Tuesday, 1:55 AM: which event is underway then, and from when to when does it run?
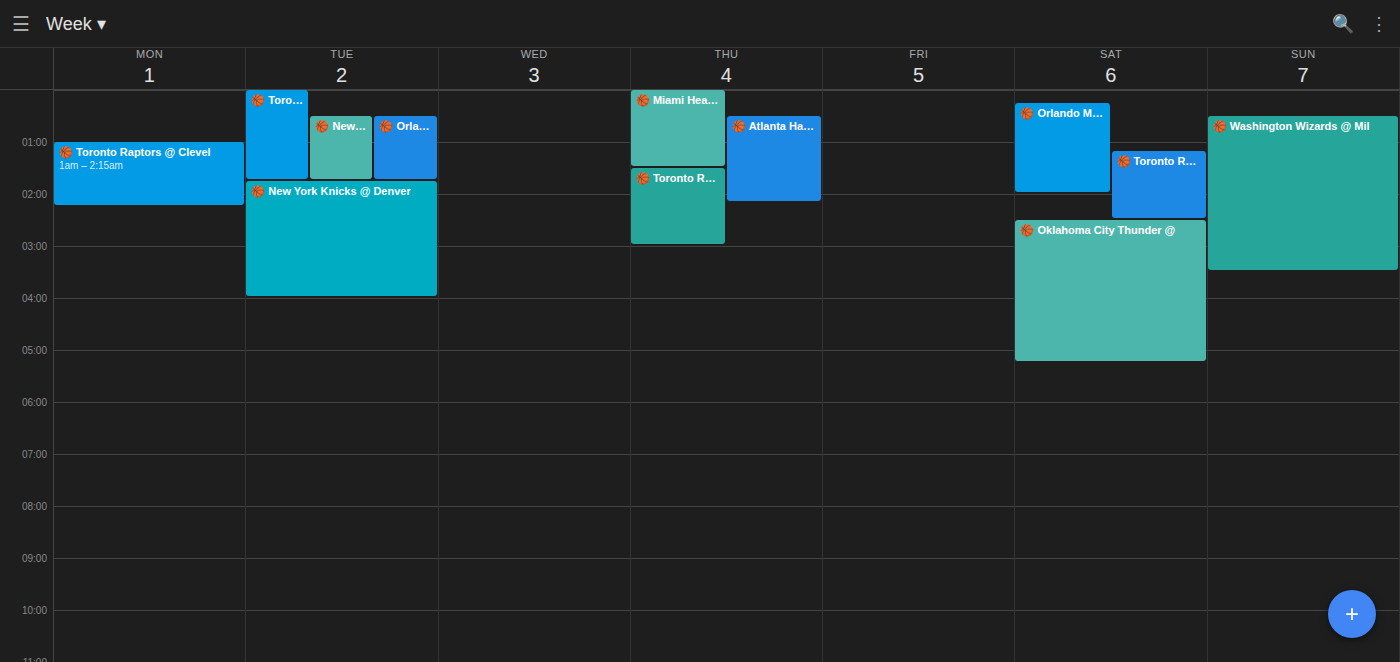
"🏀 New York Knicks @ Denver", 1:45 AM to 4:00 AM